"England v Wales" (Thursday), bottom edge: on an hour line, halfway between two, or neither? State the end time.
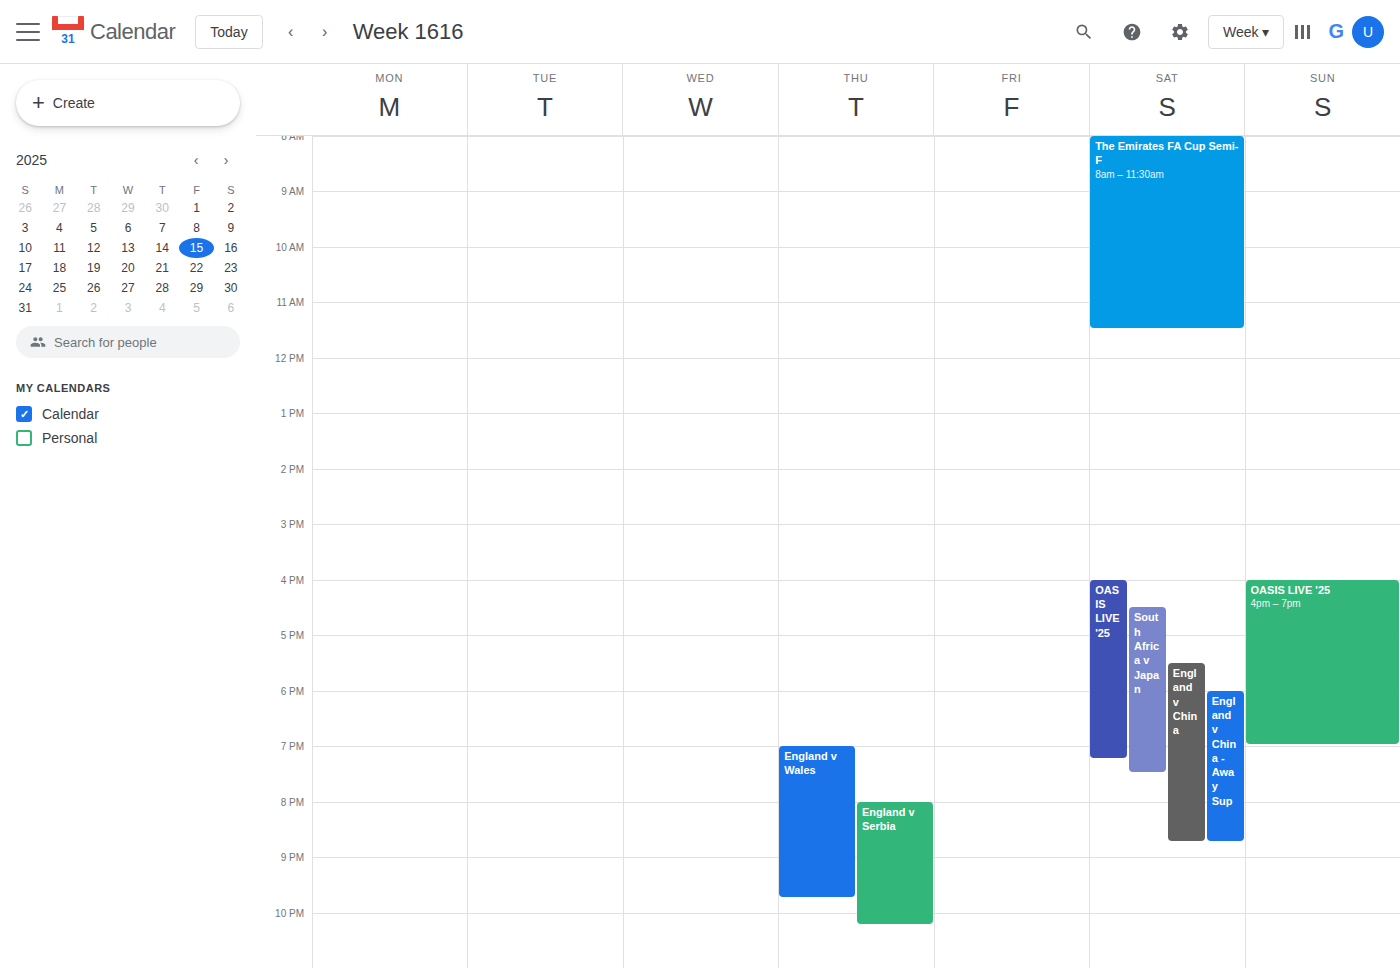
9:45 PM -- neither: three quarters of the way from the 9 PM line to the 10 PM line.